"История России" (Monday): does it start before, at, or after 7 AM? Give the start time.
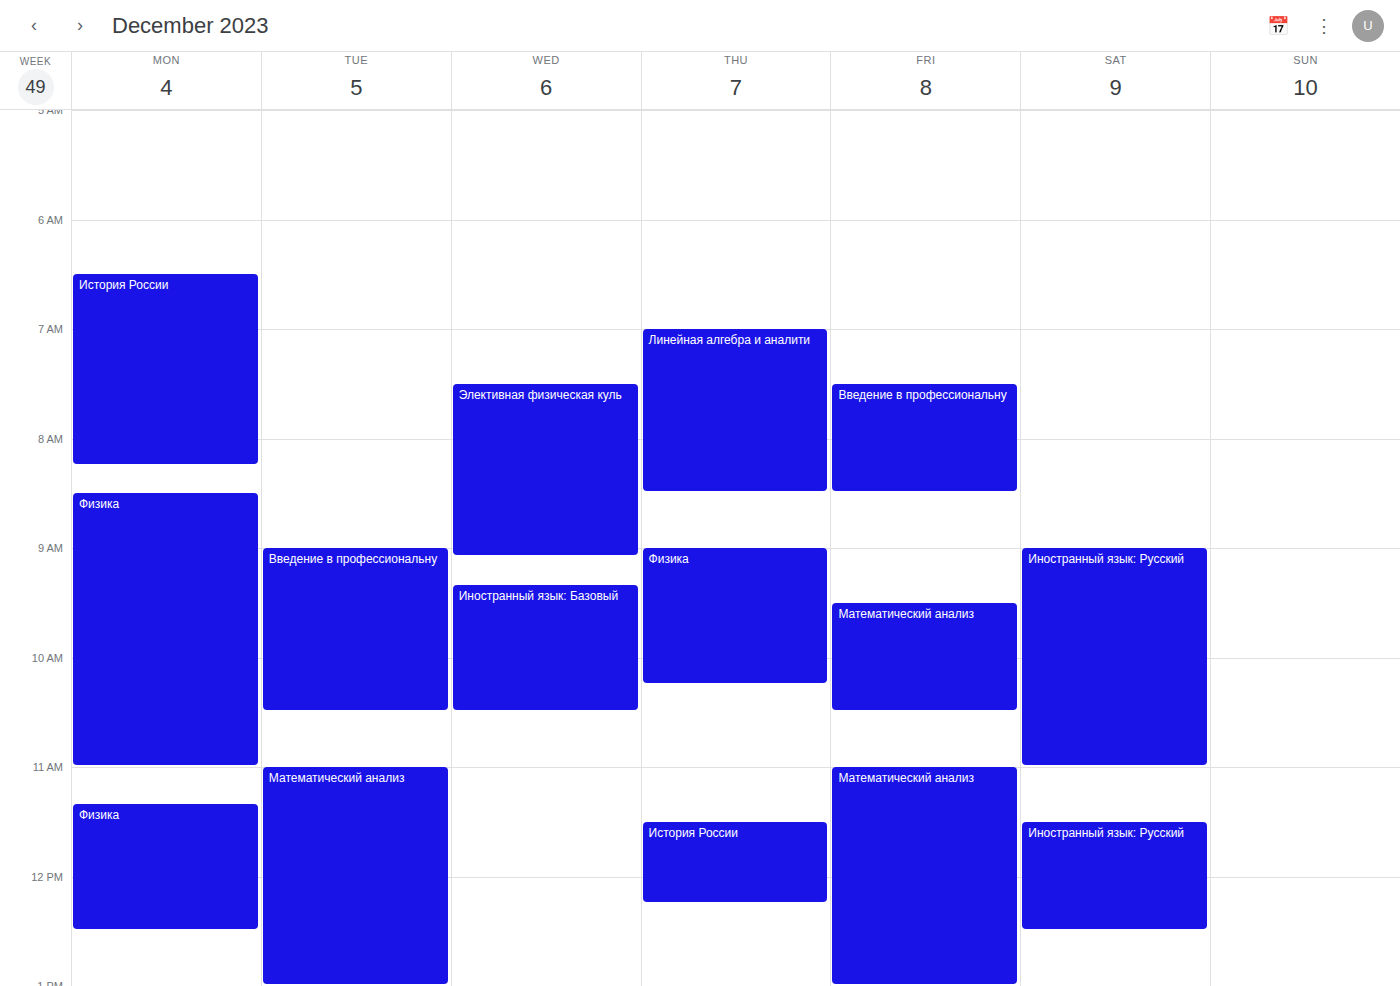
6:30 AM -- before 7 AM, 30 minutes above the 7 AM line.